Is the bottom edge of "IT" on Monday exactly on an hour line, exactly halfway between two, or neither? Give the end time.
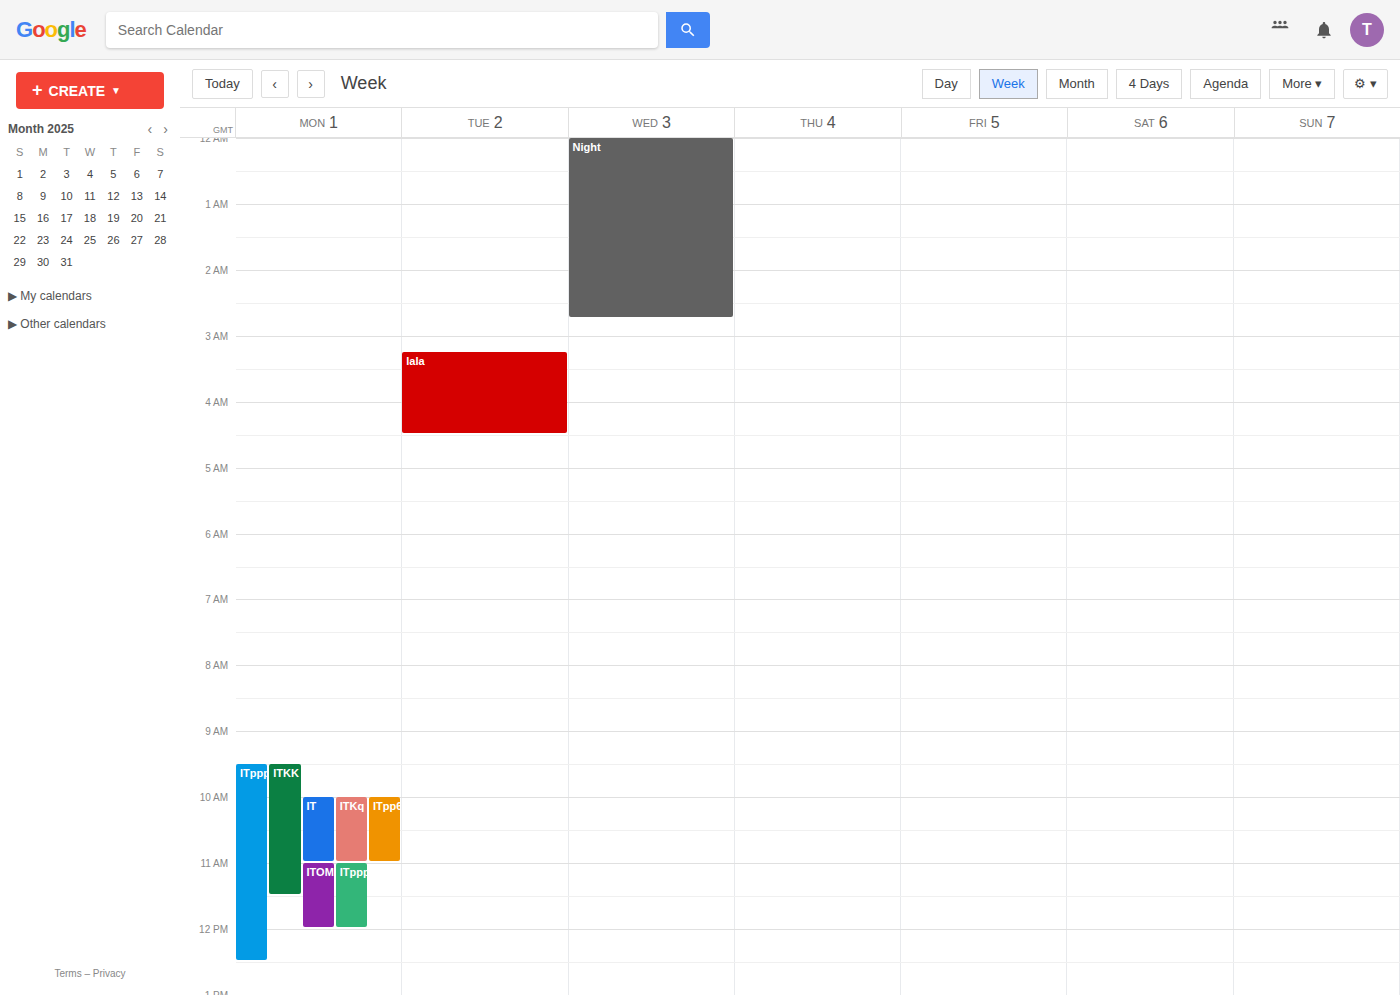
11:00 AM -- exactly on the 11 AM line.